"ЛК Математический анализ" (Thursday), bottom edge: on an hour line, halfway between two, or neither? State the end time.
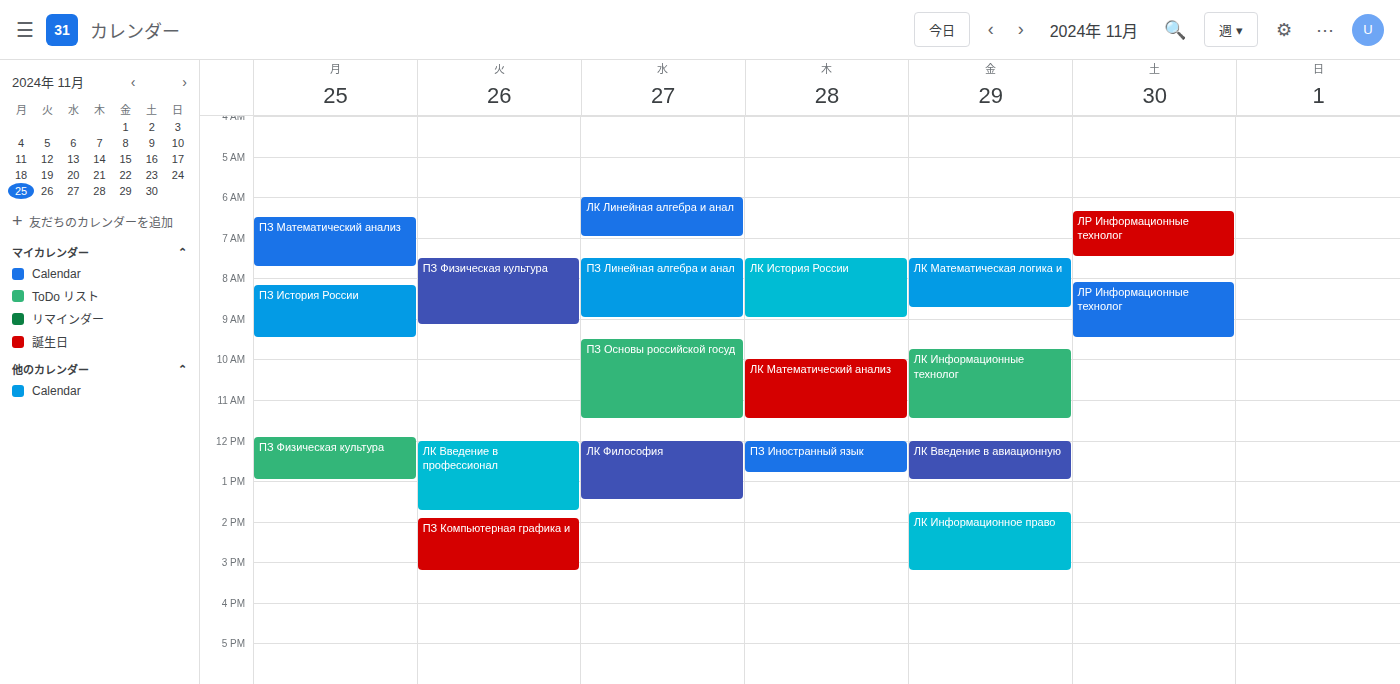
11:30 -- halfway between the 11:00 and 12:00 lines.